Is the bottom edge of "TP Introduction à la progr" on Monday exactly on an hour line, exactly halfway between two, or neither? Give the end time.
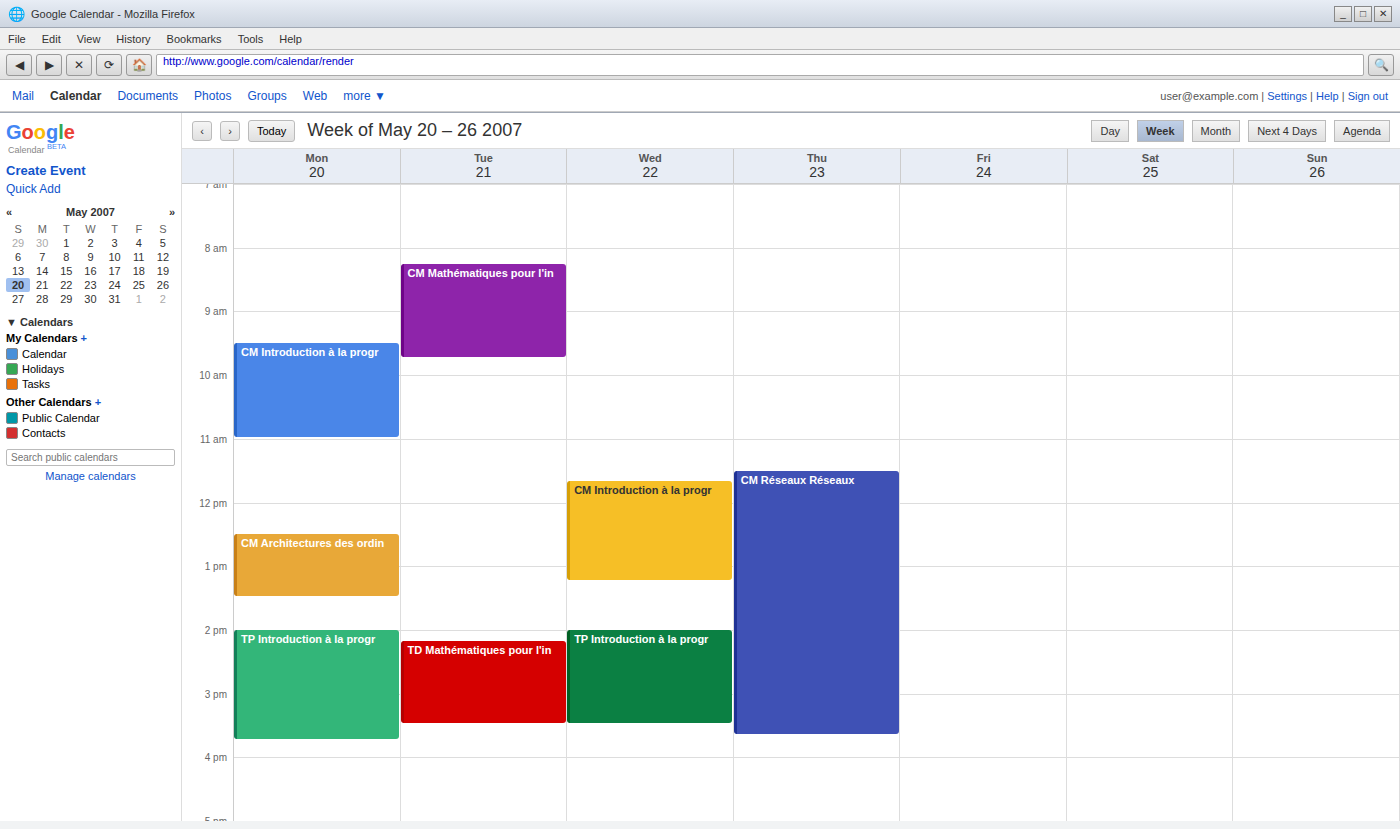
3:45 PM -- neither: three quarters of the way from the 3 PM line to the 4 PM line.